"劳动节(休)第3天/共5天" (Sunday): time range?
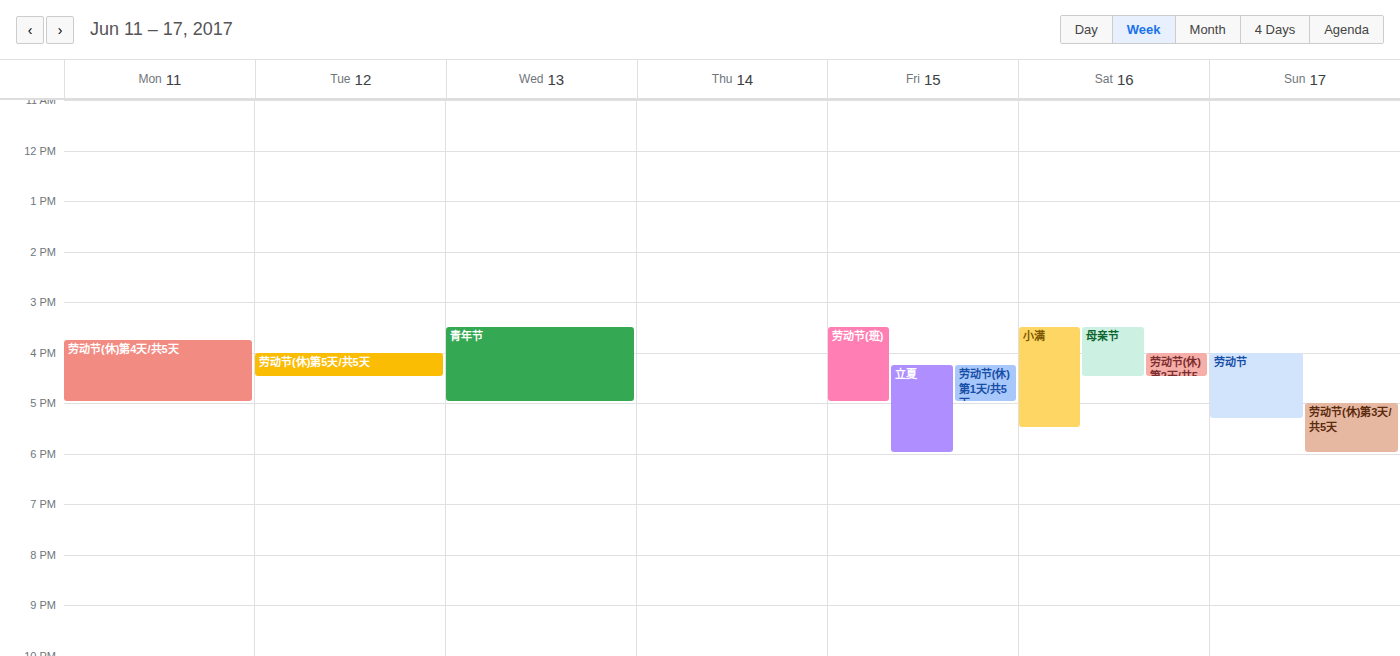
5:00 PM to 6:00 PM